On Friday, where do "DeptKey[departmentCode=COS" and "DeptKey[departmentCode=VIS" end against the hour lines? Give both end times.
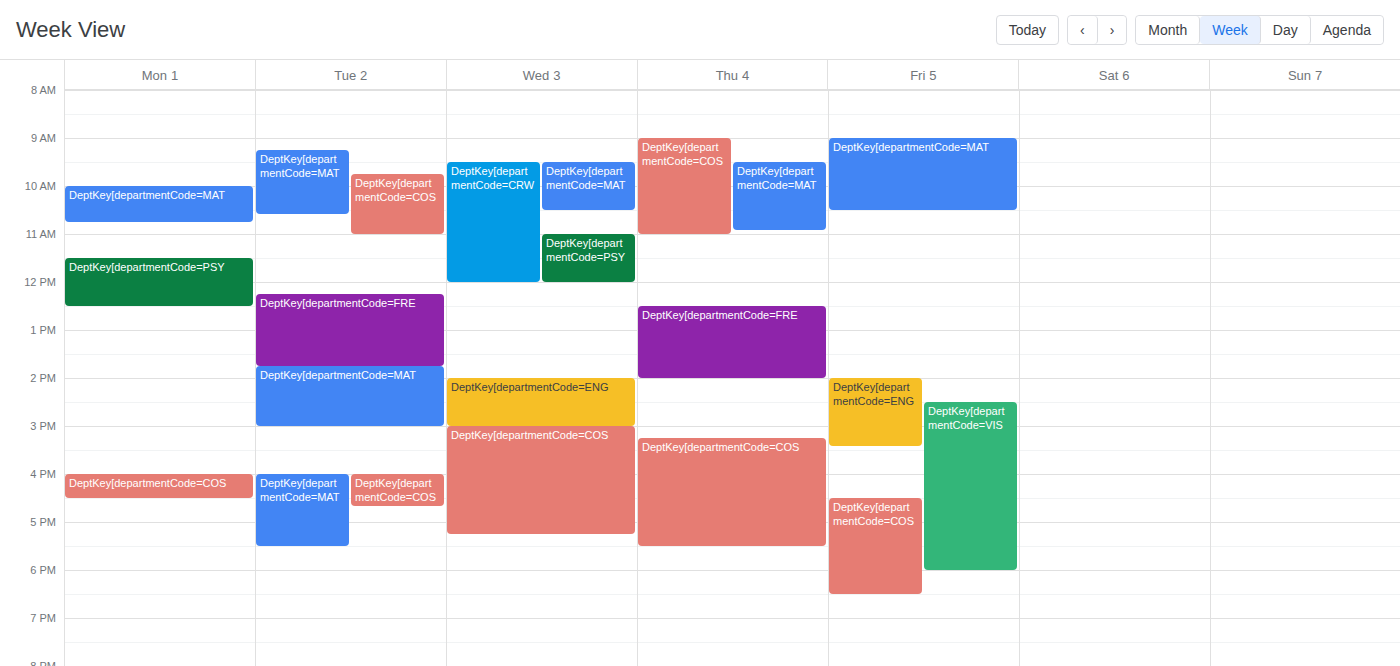
"DeptKey[departmentCode=COS": 6:30 PM, halfway between the 6 PM and 7 PM lines. "DeptKey[departmentCode=VIS": 6:00 PM, exactly on the 6 PM line.